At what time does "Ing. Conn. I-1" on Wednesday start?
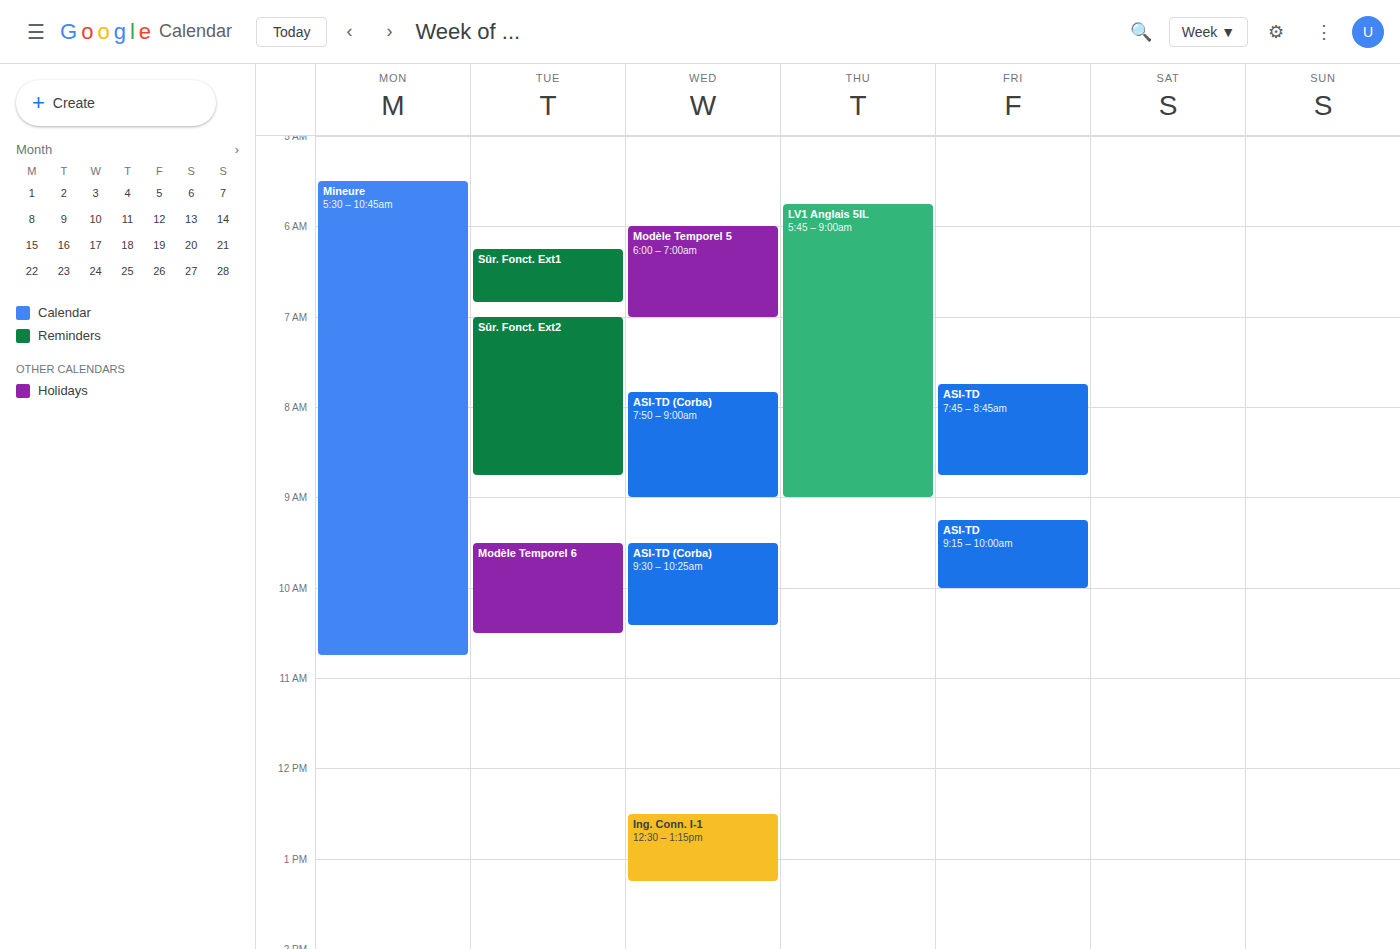
12:30 PM